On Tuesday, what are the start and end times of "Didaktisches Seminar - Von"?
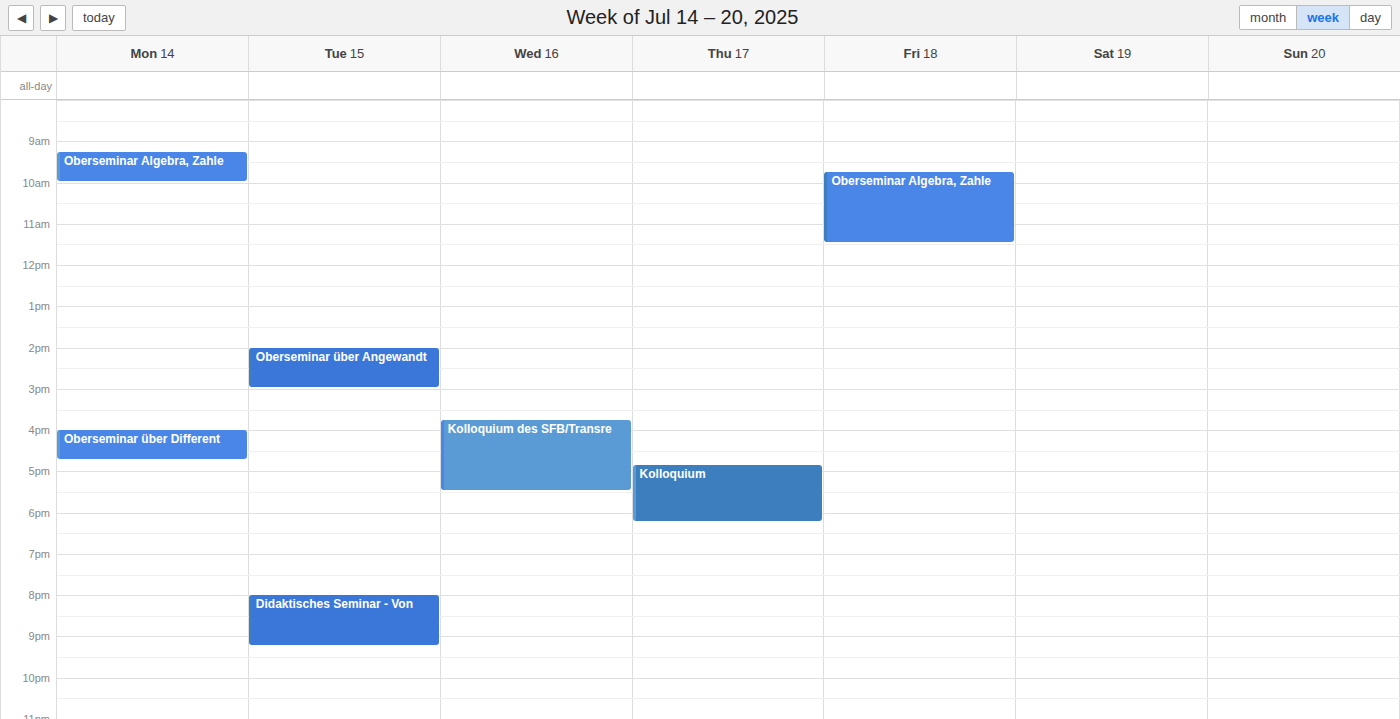
8:00 PM to 9:15 PM